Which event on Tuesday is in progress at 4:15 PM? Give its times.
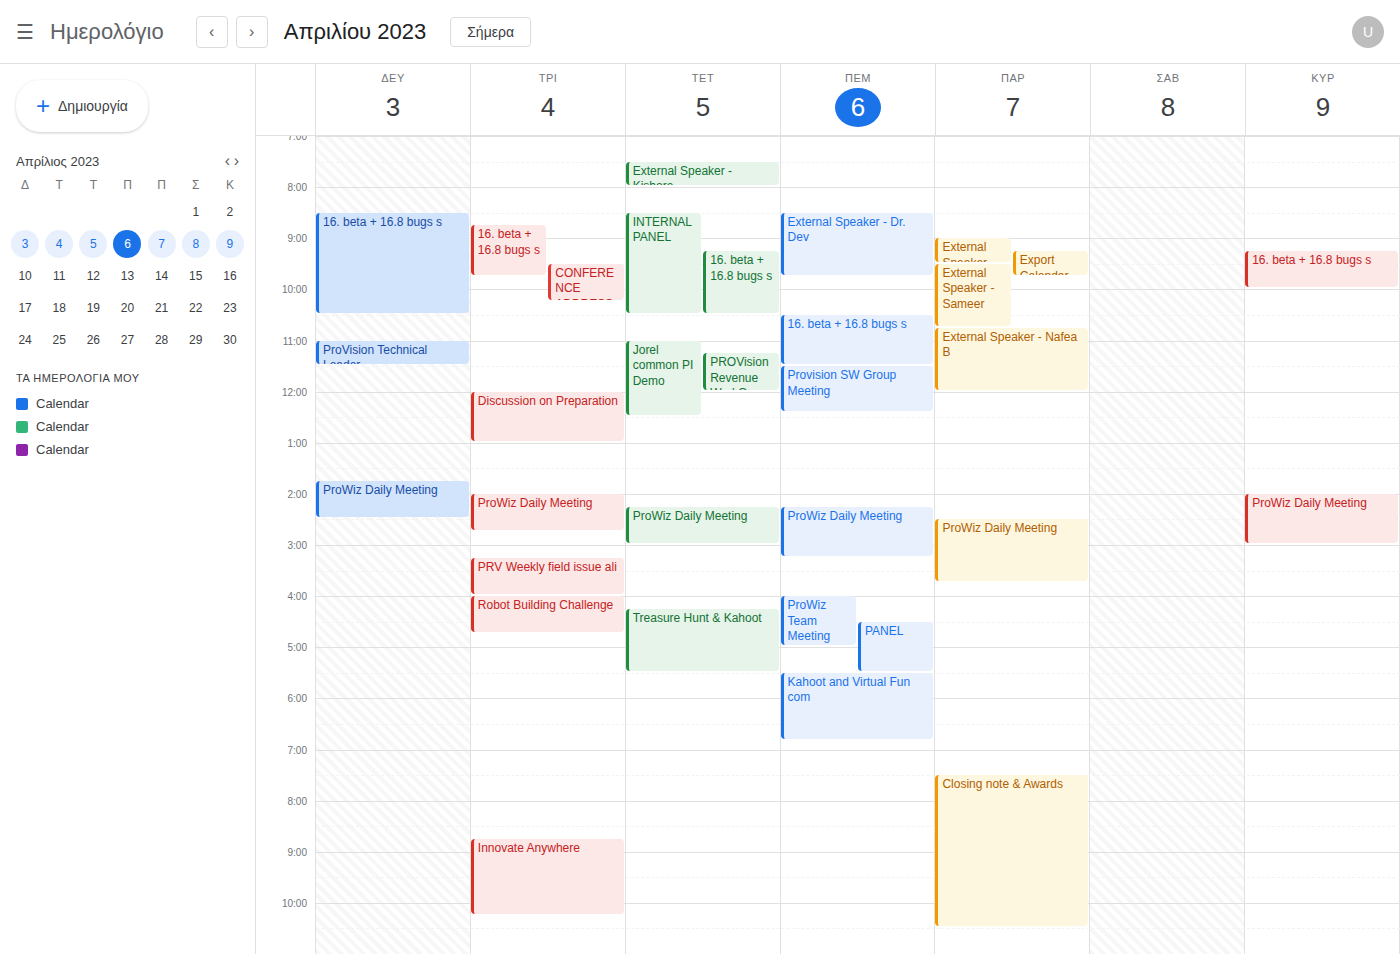
"Robot Building Challenge", 4:00 PM to 4:45 PM